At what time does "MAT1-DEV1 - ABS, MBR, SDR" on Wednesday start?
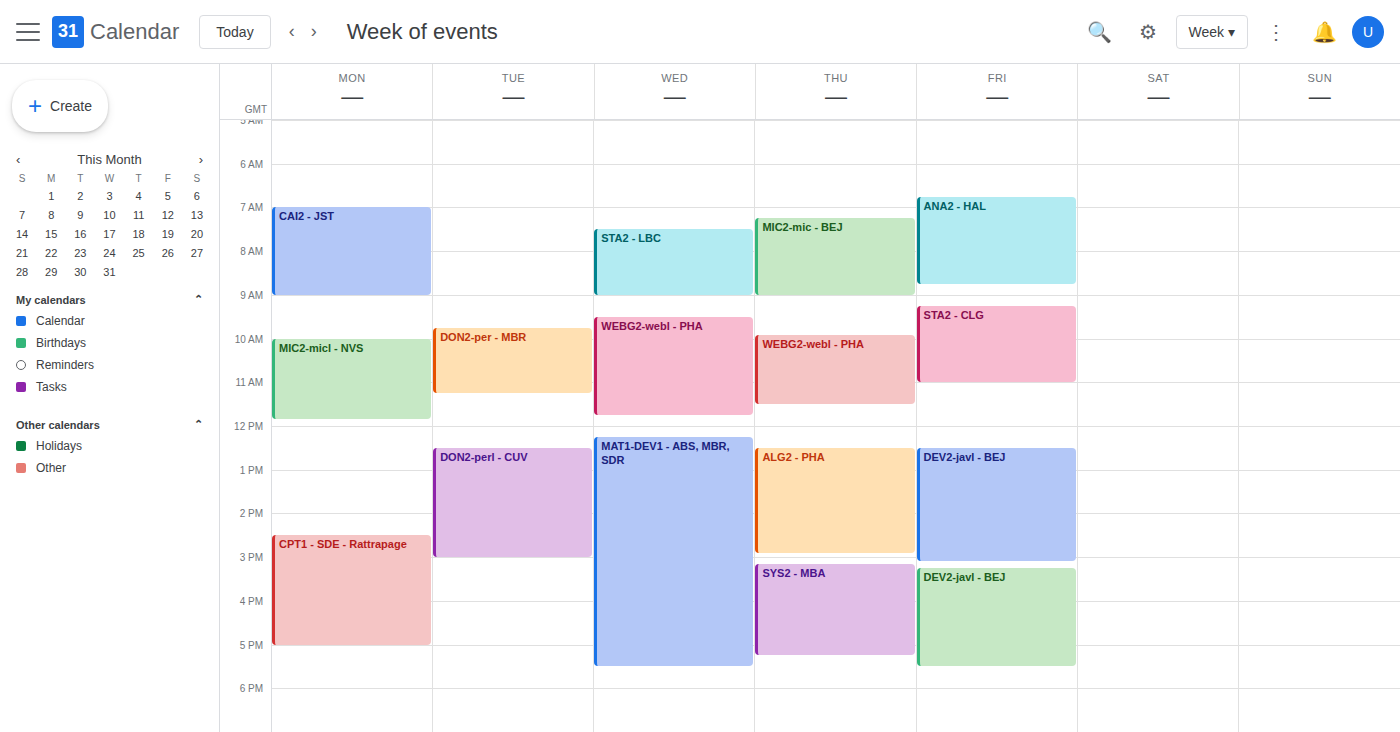
12:15 PM